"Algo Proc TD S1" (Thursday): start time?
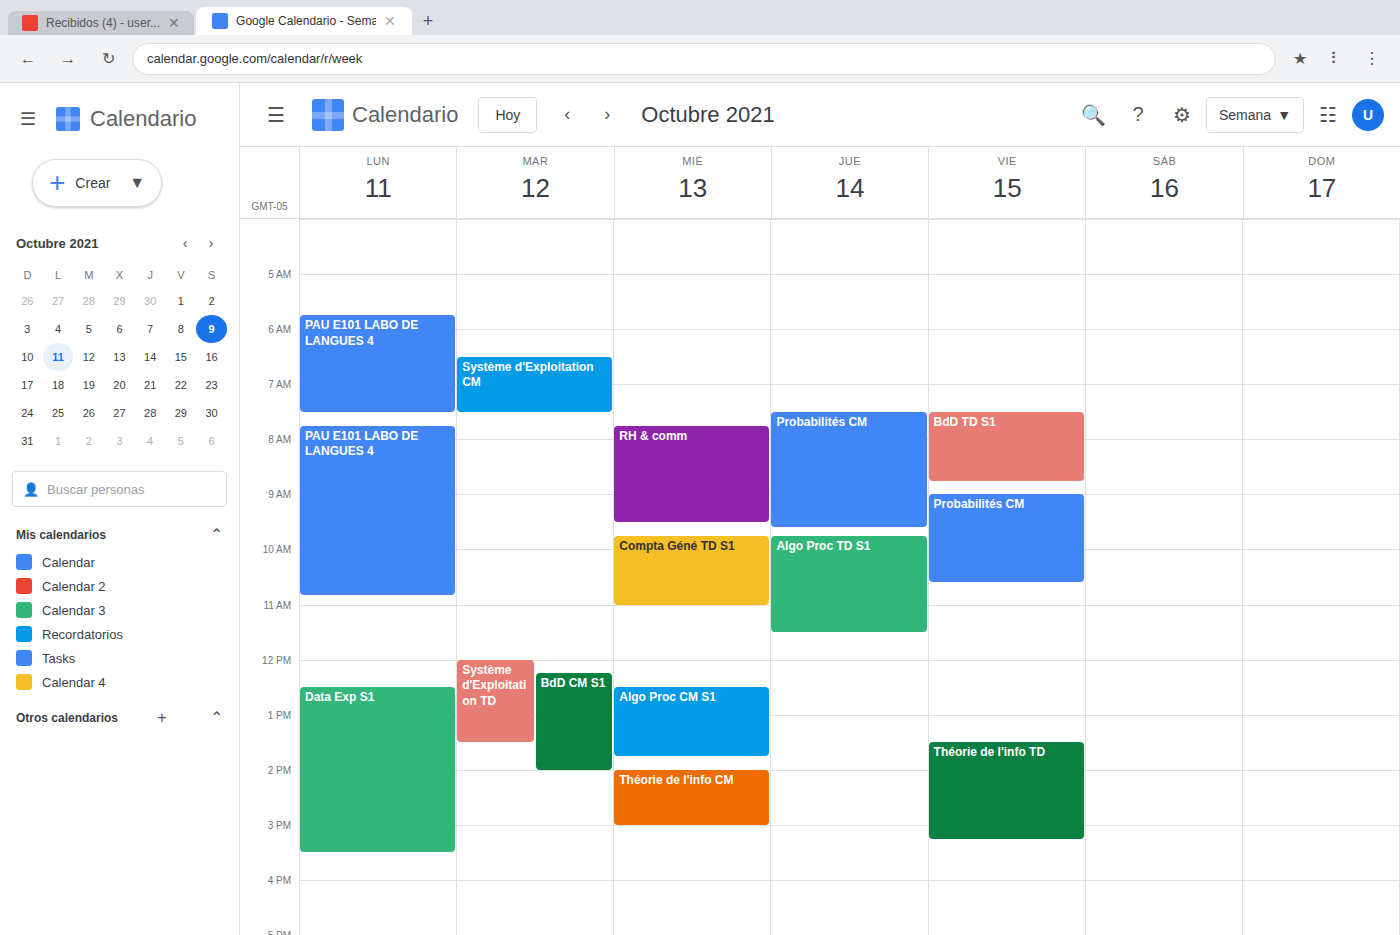
9:45 AM